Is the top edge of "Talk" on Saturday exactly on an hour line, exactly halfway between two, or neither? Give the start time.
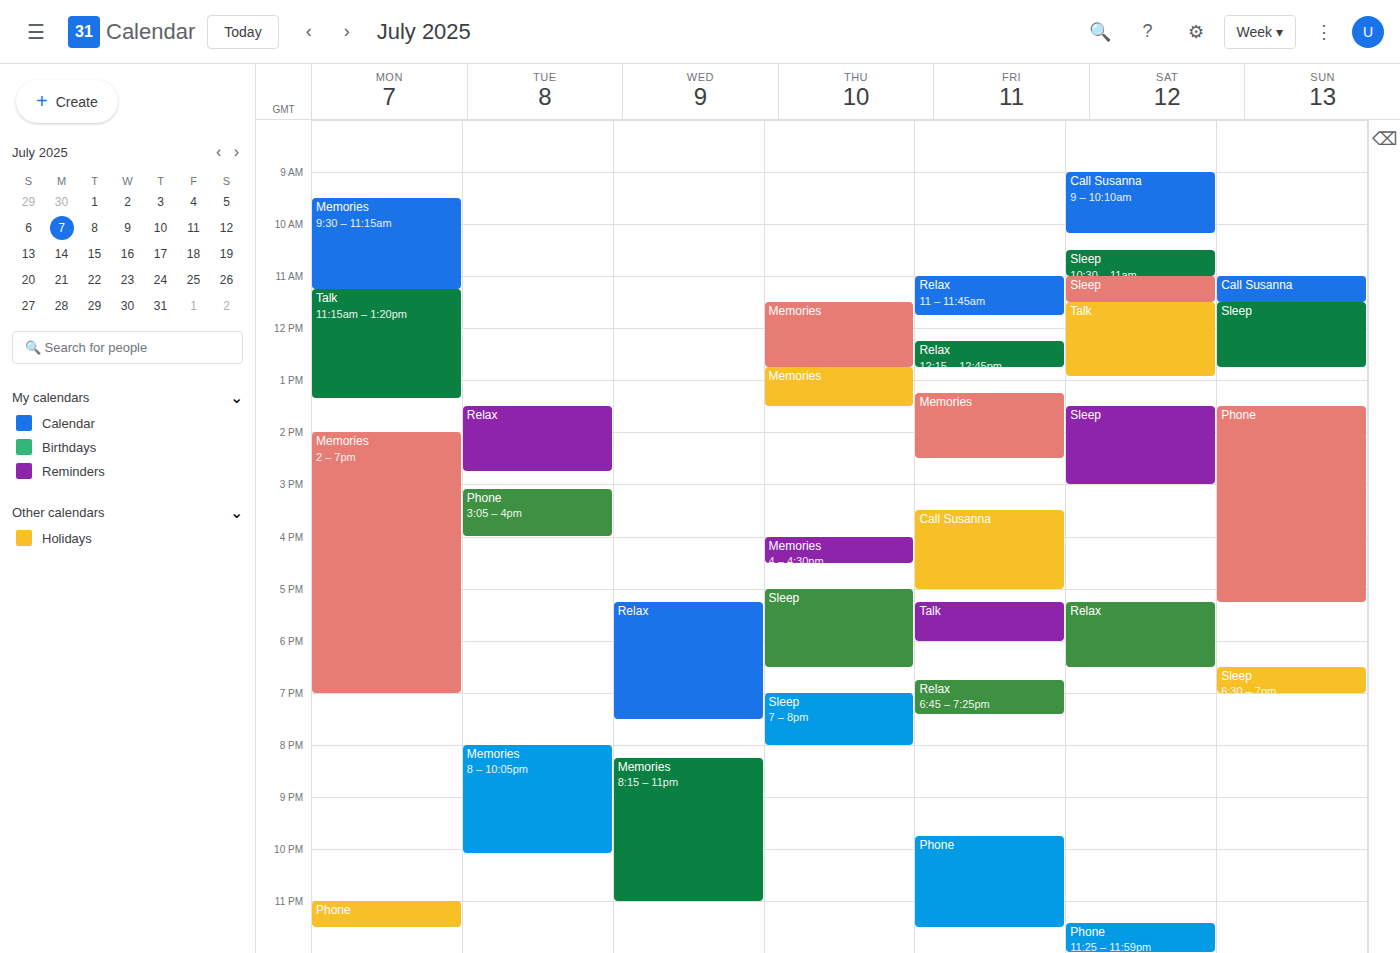
11:30 AM -- halfway between the 11 AM and 12 PM lines.